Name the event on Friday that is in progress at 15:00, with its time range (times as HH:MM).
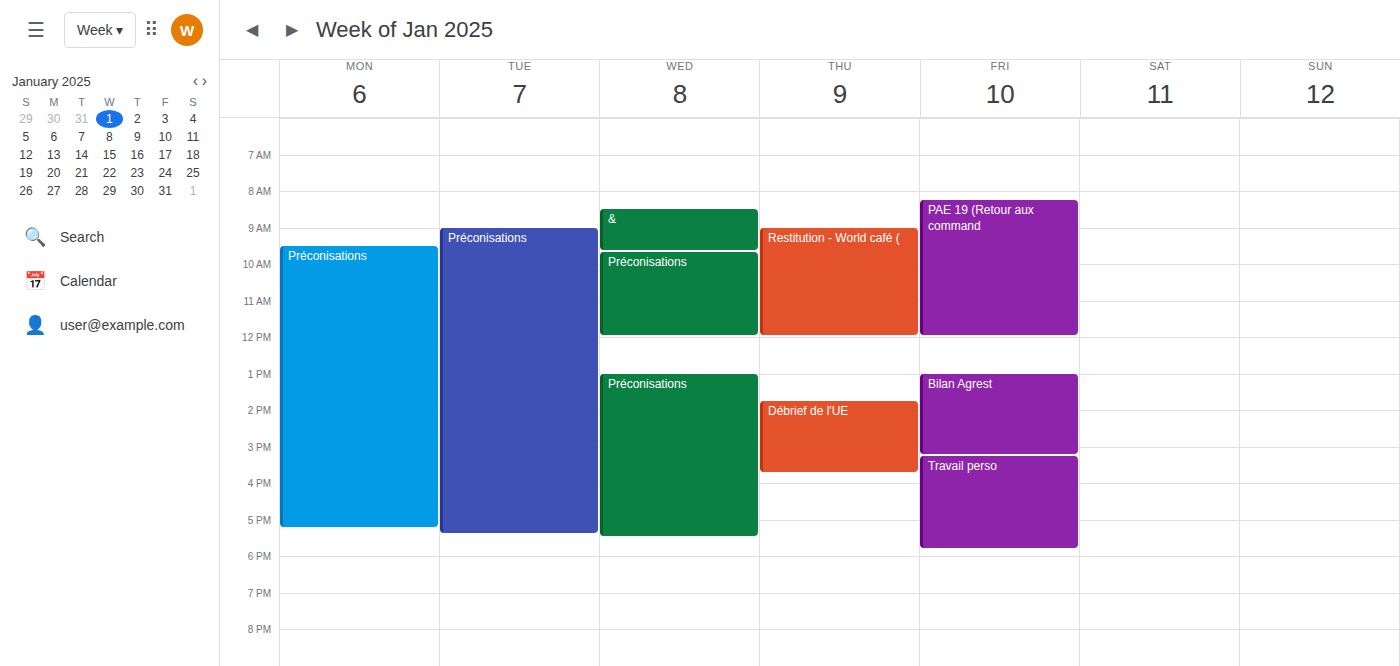
"Bilan Agrest", 13:00 to 15:15